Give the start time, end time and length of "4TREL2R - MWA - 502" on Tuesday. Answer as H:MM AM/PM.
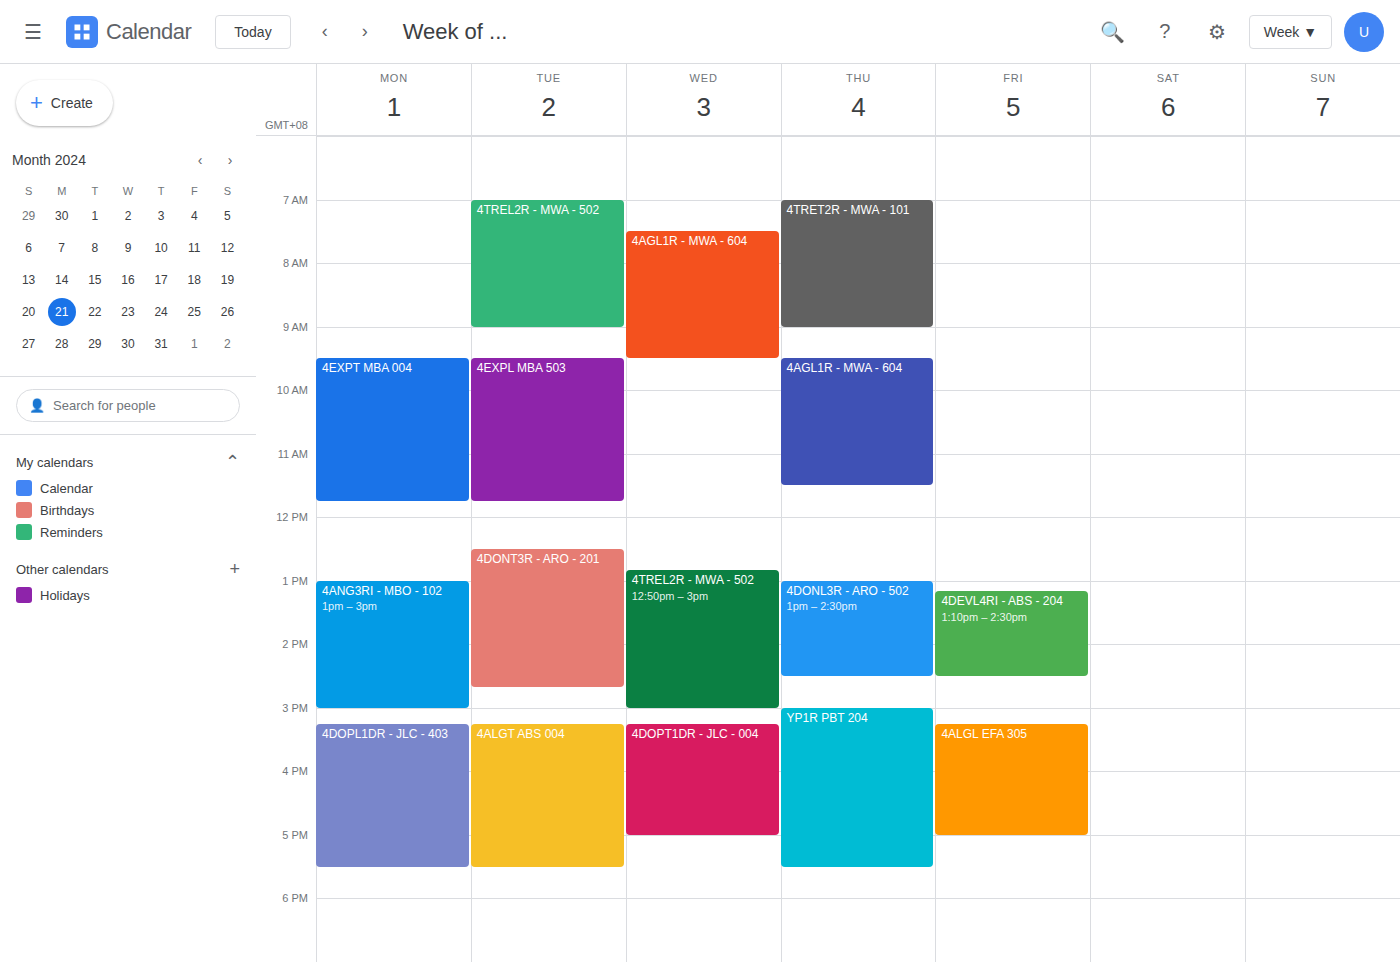
7:00 AM to 9:00 AM, 2 hours